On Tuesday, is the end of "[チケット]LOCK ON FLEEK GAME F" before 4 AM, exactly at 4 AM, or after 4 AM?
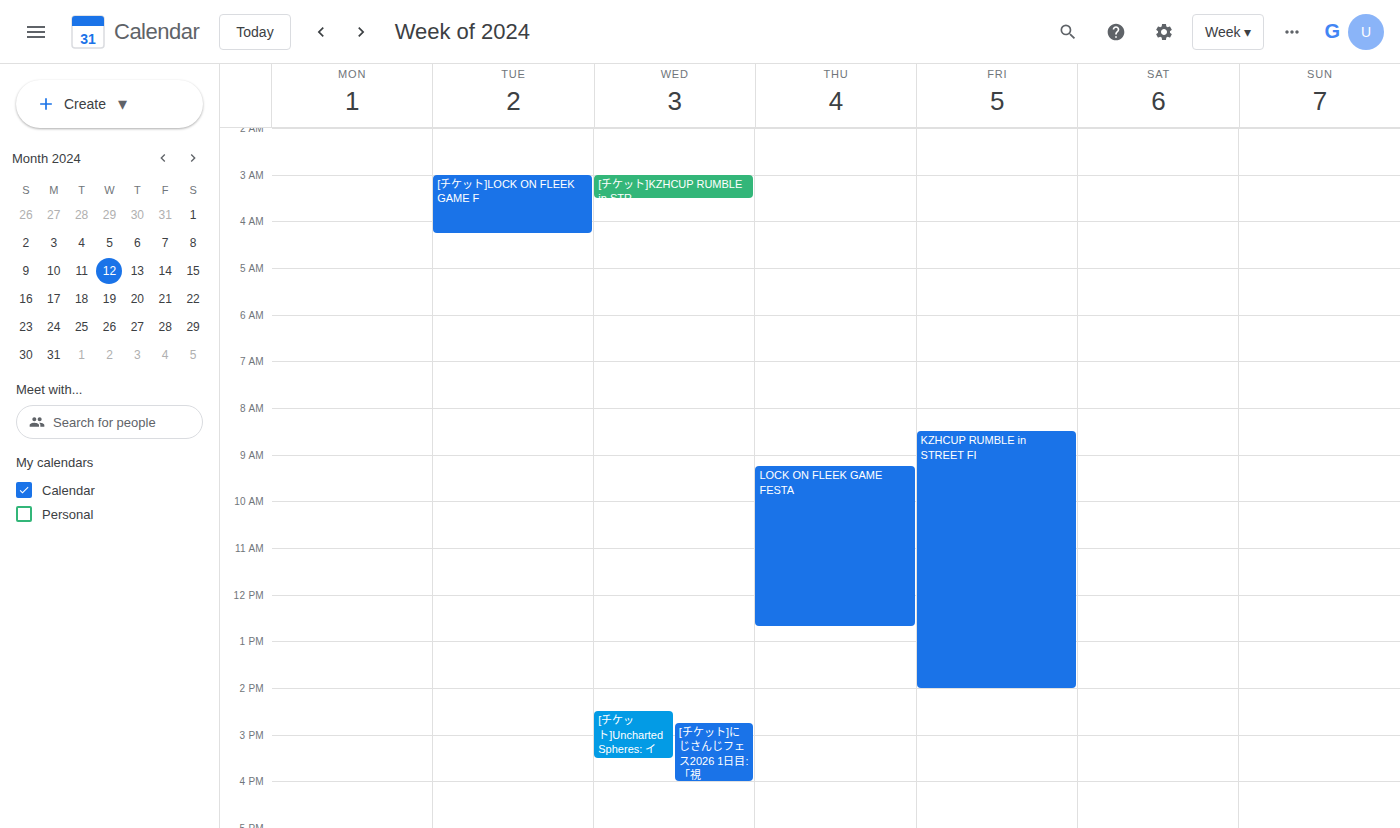
4:15 AM -- after 4 AM, 15 minutes below the 4 AM line.